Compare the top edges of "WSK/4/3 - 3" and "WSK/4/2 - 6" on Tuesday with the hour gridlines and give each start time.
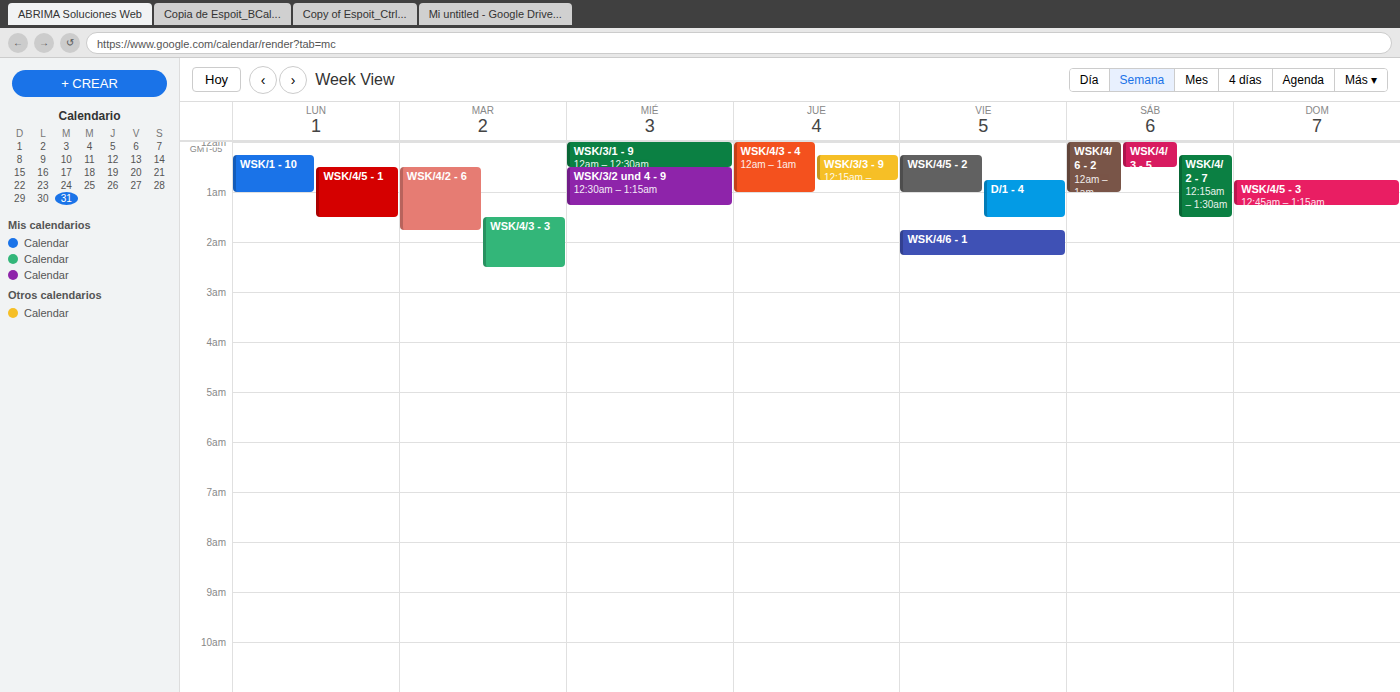
"WSK/4/3 - 3": 1:30 AM, halfway between the 1 AM and 2 AM lines. "WSK/4/2 - 6": 12:30 AM, halfway between the 12 AM and 1 AM lines.